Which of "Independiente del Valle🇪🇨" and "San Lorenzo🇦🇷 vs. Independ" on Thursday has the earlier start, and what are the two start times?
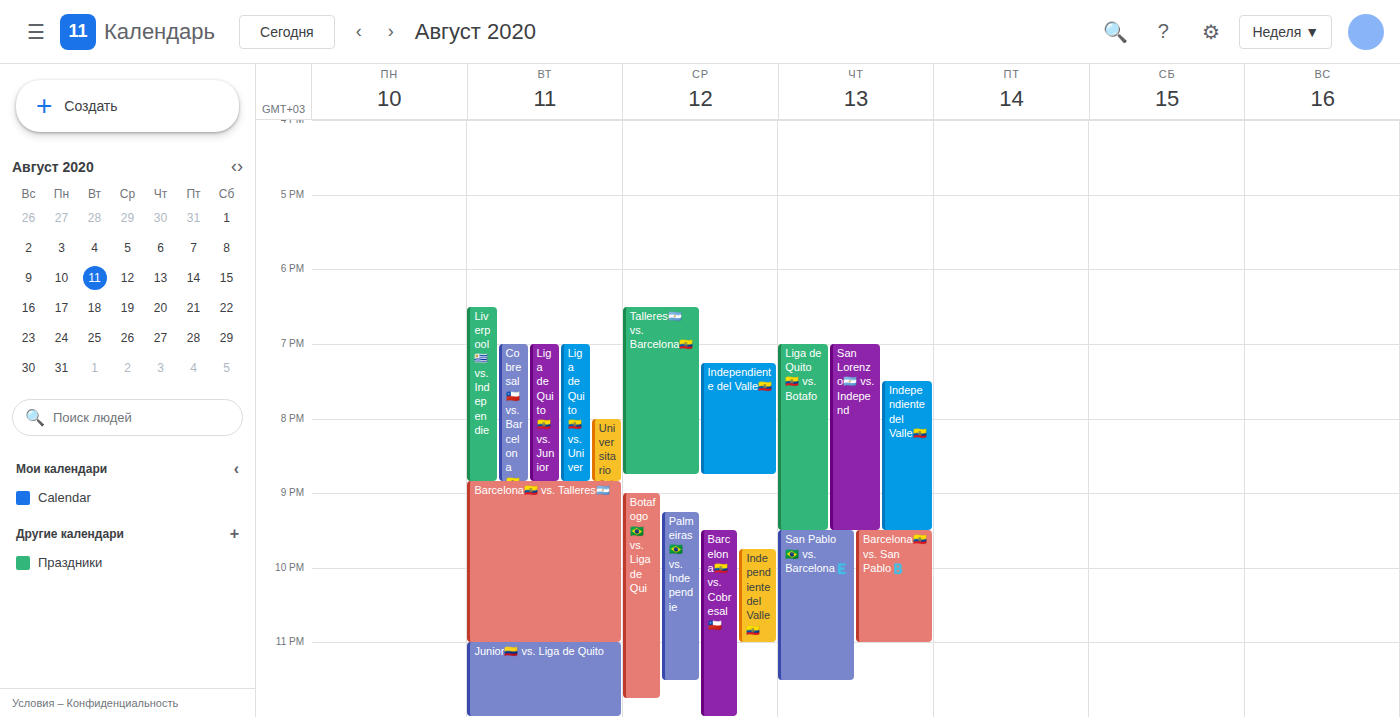
"San Lorenzo🇦🇷 vs. Independ" 7:00 PM; "Independiente del Valle🇪🇨" 7:30 PM.